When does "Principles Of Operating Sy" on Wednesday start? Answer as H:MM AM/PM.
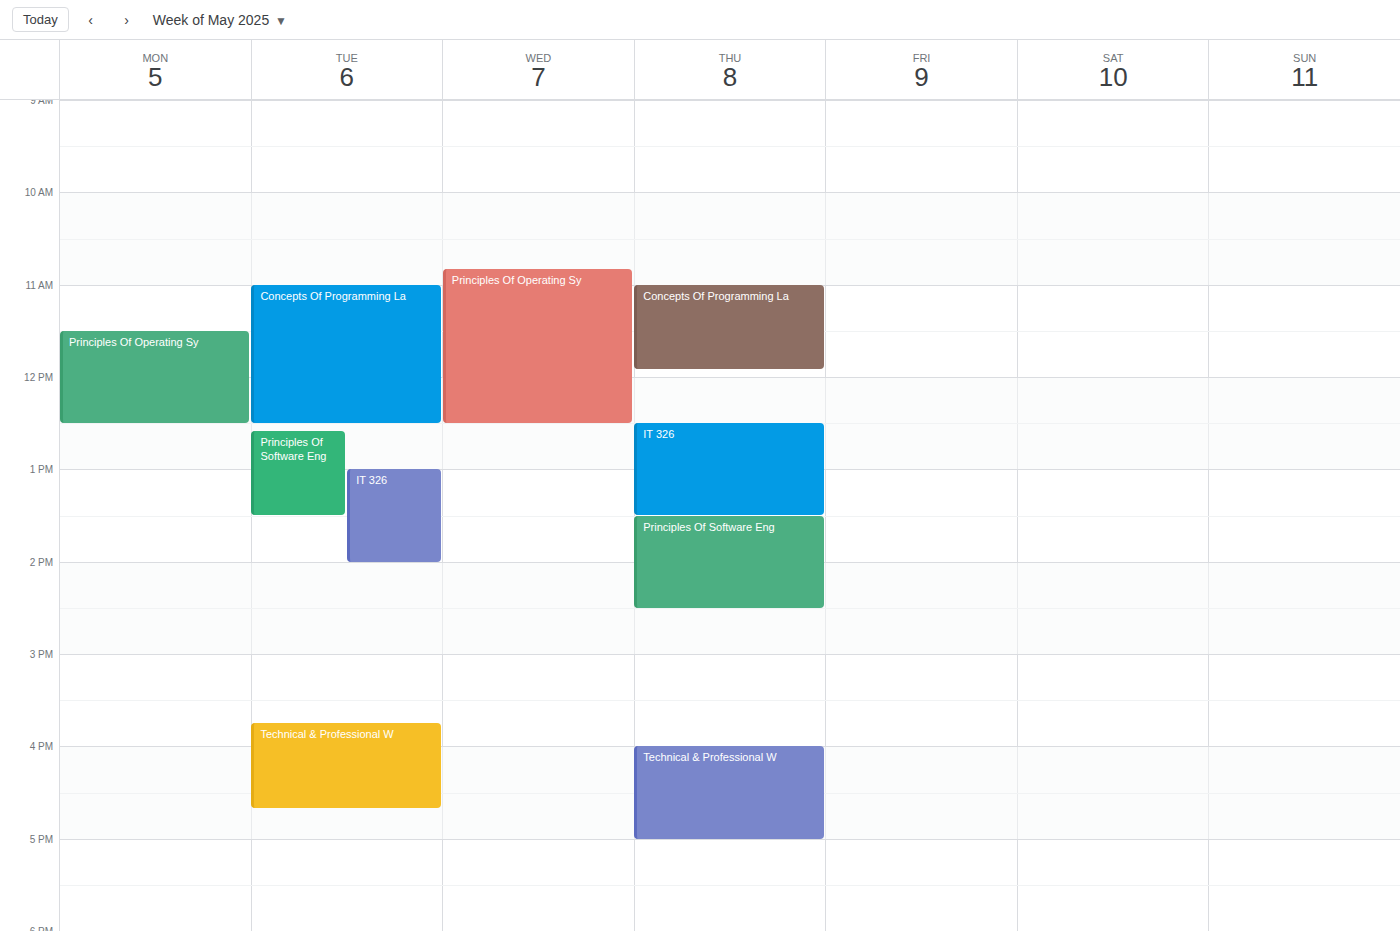
10:50 AM